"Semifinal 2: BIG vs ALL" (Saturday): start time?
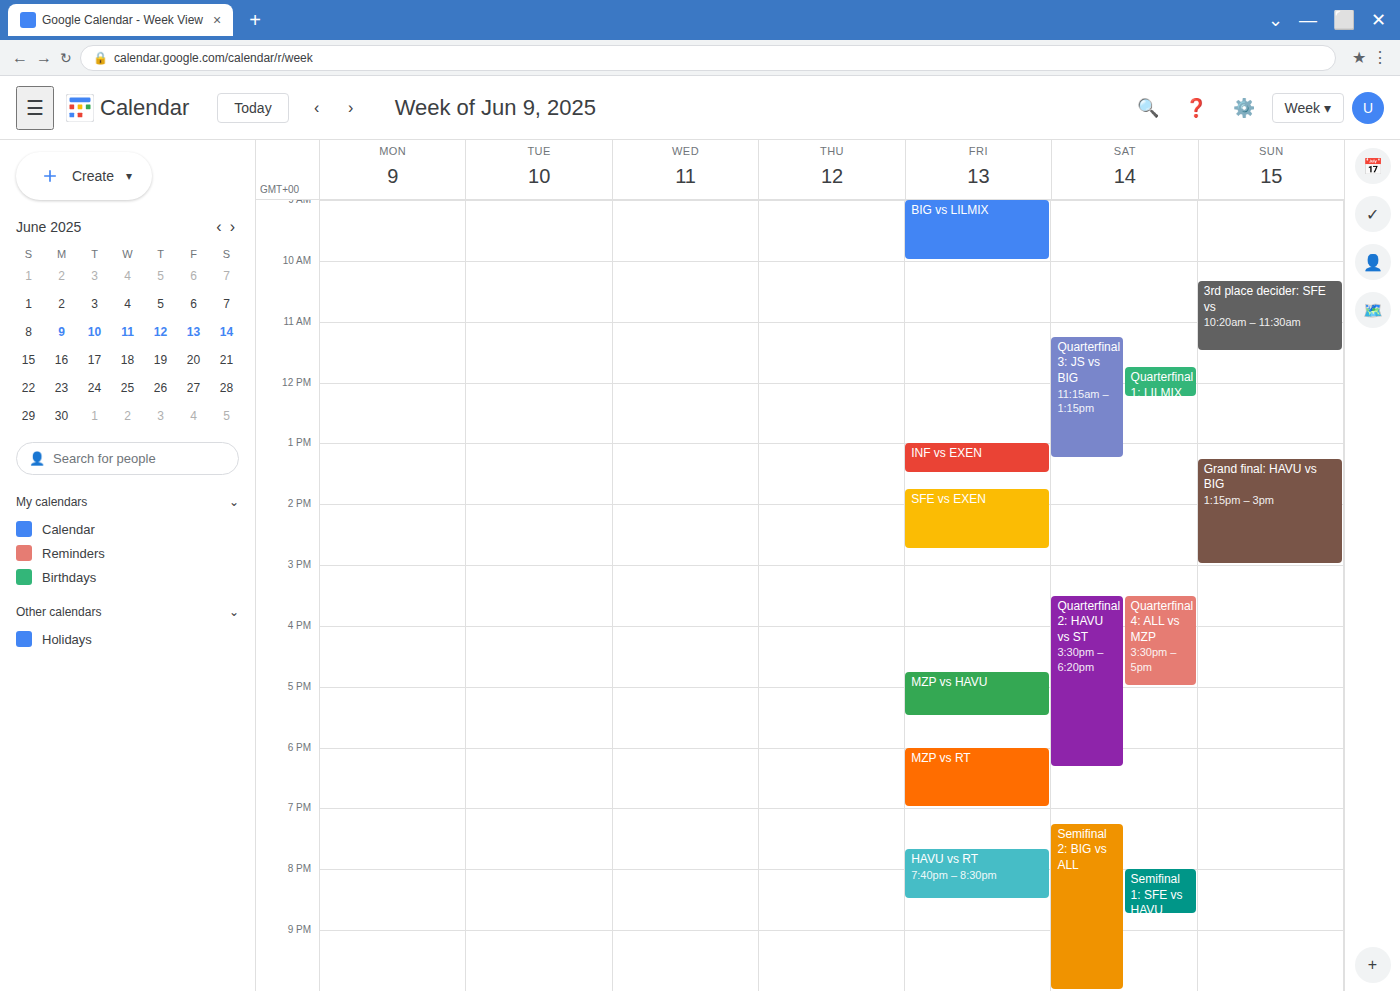
7:15 PM